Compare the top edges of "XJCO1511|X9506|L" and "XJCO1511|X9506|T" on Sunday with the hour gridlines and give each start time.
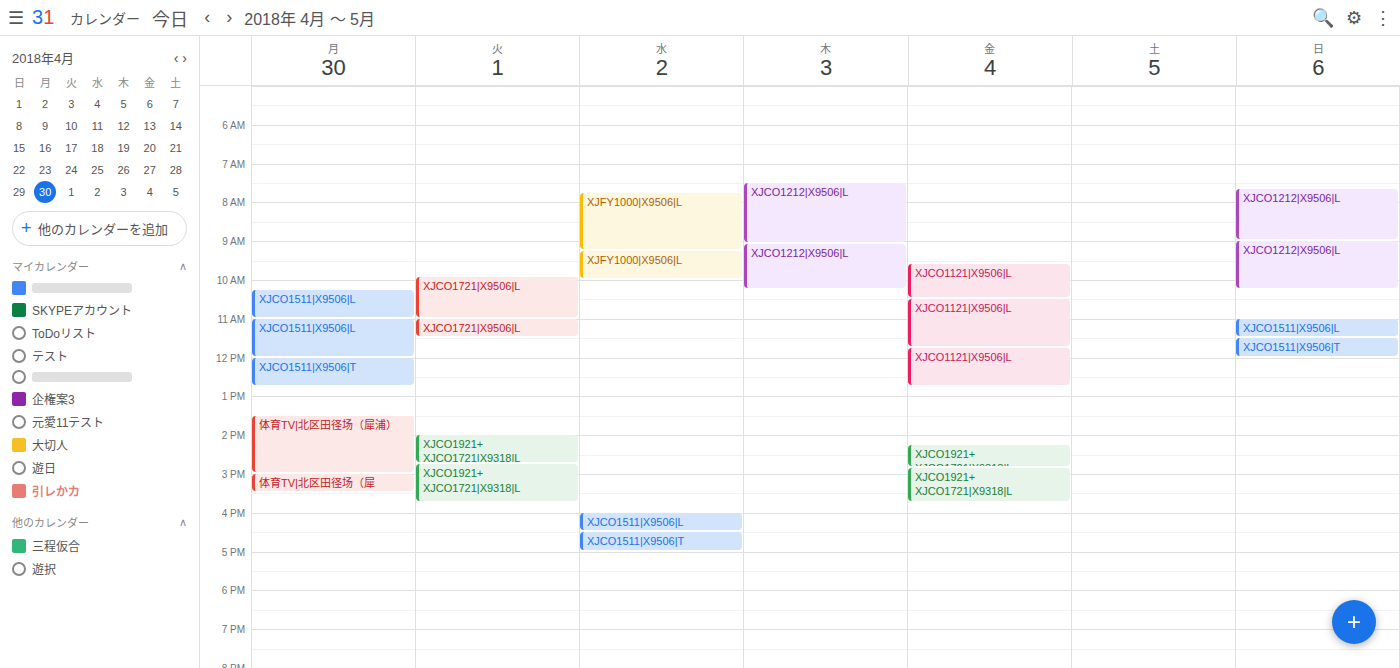
"XJCO1511|X9506|L": 11:00 AM, exactly on the 11 AM line. "XJCO1511|X9506|T": 11:30 AM, halfway between the 11 AM and 12 PM lines.